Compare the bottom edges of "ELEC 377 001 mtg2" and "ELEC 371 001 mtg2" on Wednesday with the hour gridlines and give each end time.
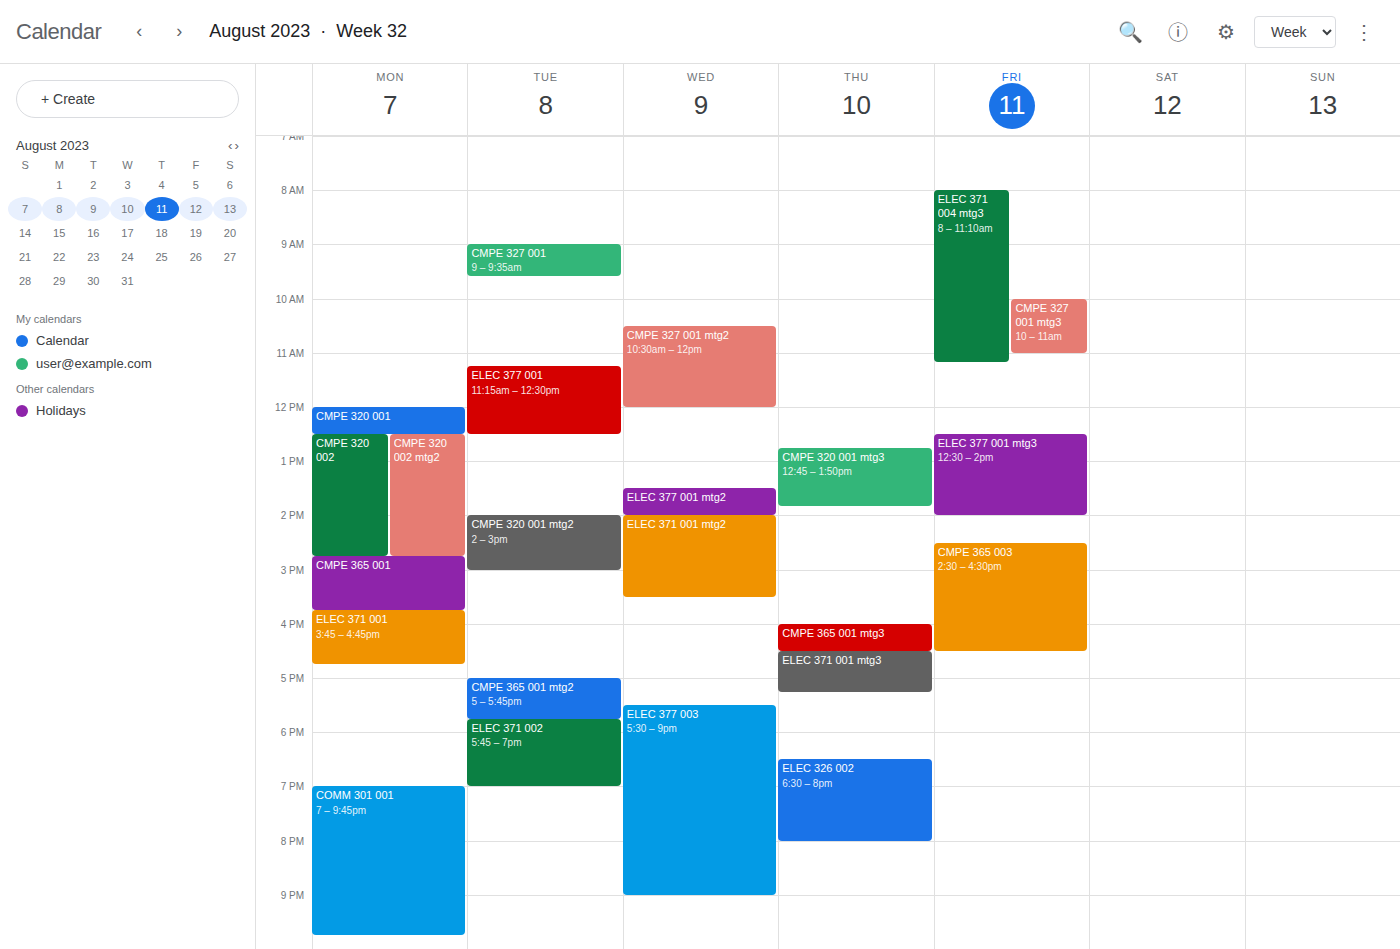
"ELEC 377 001 mtg2": 2:00 PM, exactly on the 2 PM line. "ELEC 371 001 mtg2": 3:30 PM, halfway between the 3 PM and 4 PM lines.